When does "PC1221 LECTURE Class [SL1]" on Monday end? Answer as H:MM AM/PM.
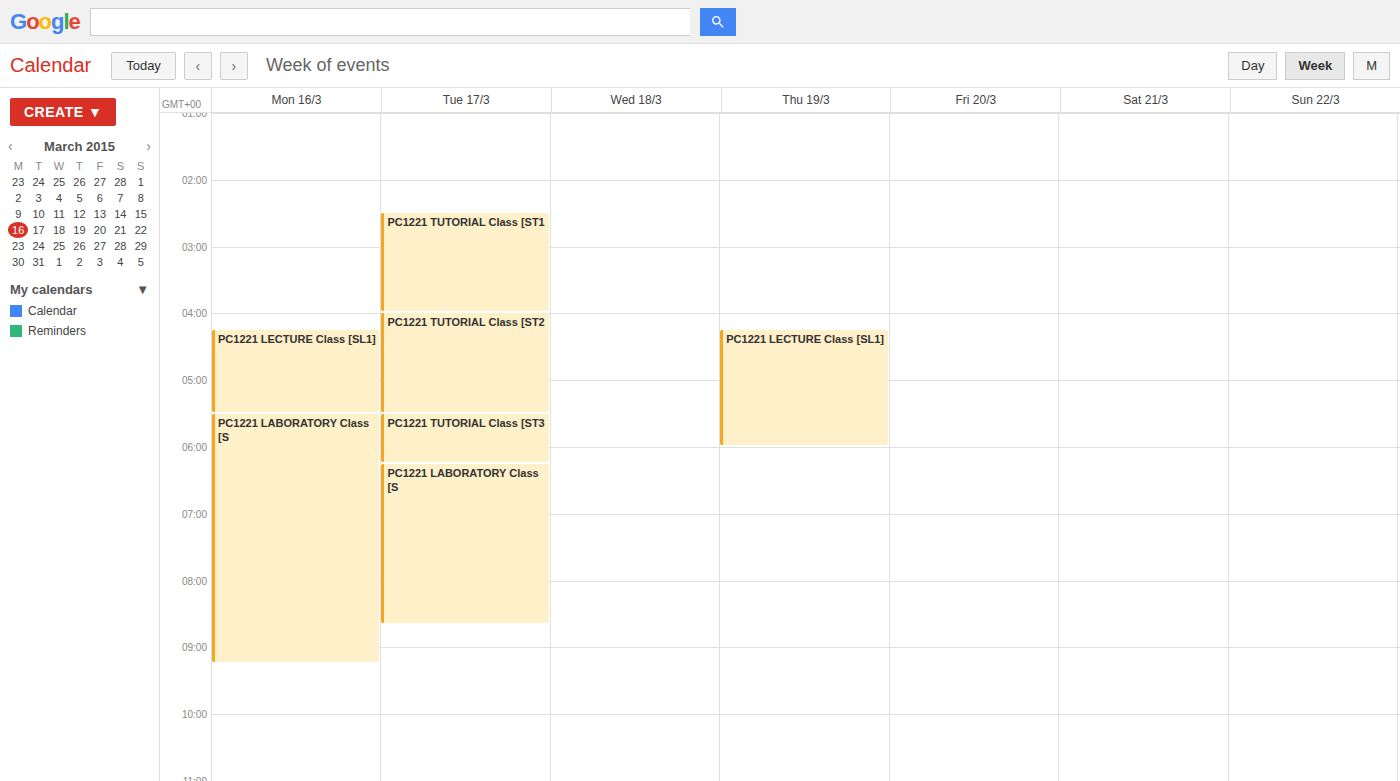
5:30 AM